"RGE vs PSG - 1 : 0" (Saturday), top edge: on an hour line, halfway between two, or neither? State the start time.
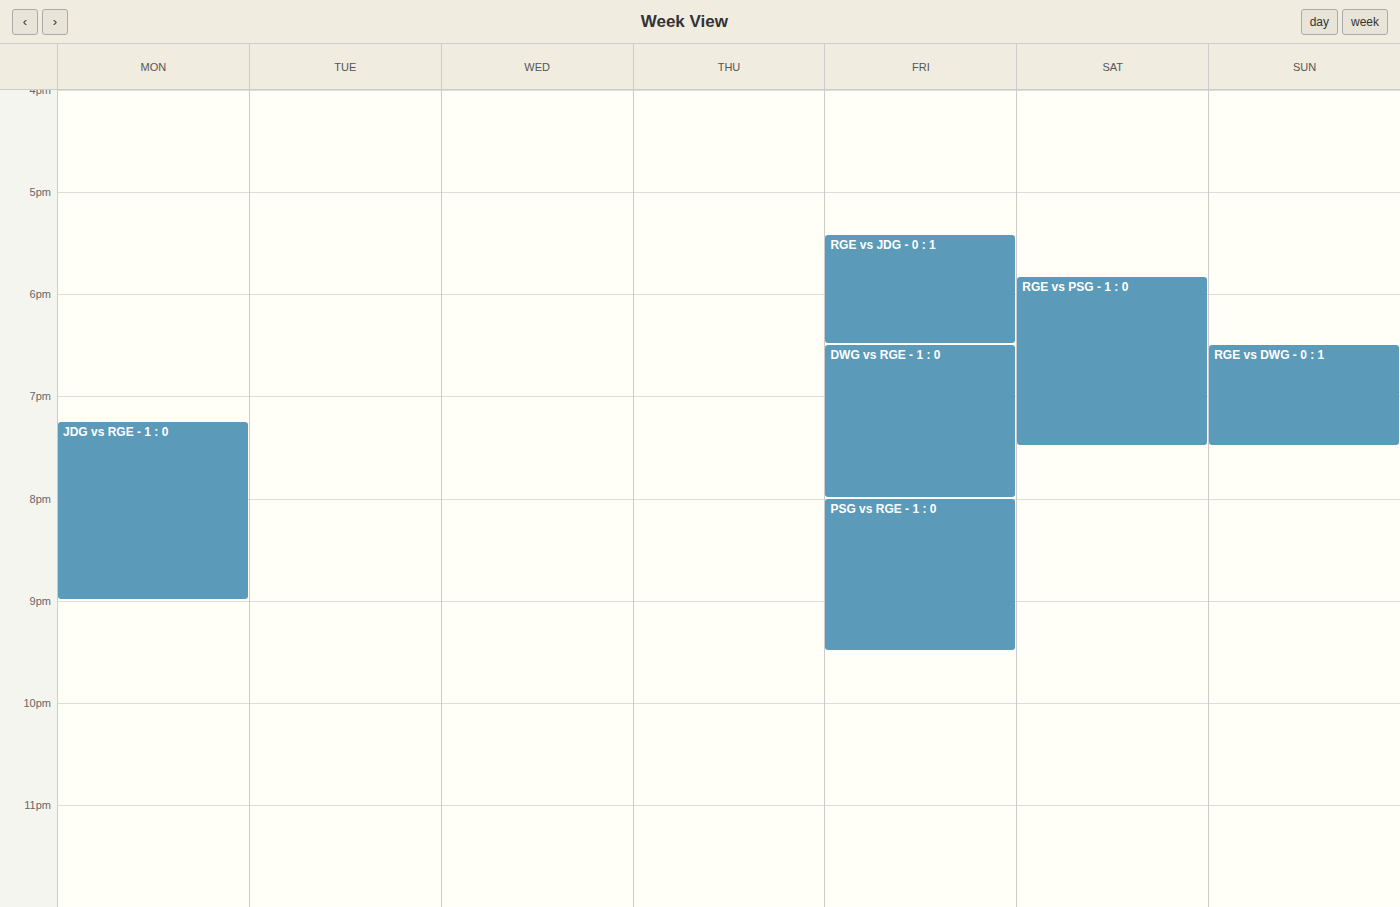
5:50 PM -- neither: 50 minutes below the 5 PM line and 10 minutes above the 6 PM line.